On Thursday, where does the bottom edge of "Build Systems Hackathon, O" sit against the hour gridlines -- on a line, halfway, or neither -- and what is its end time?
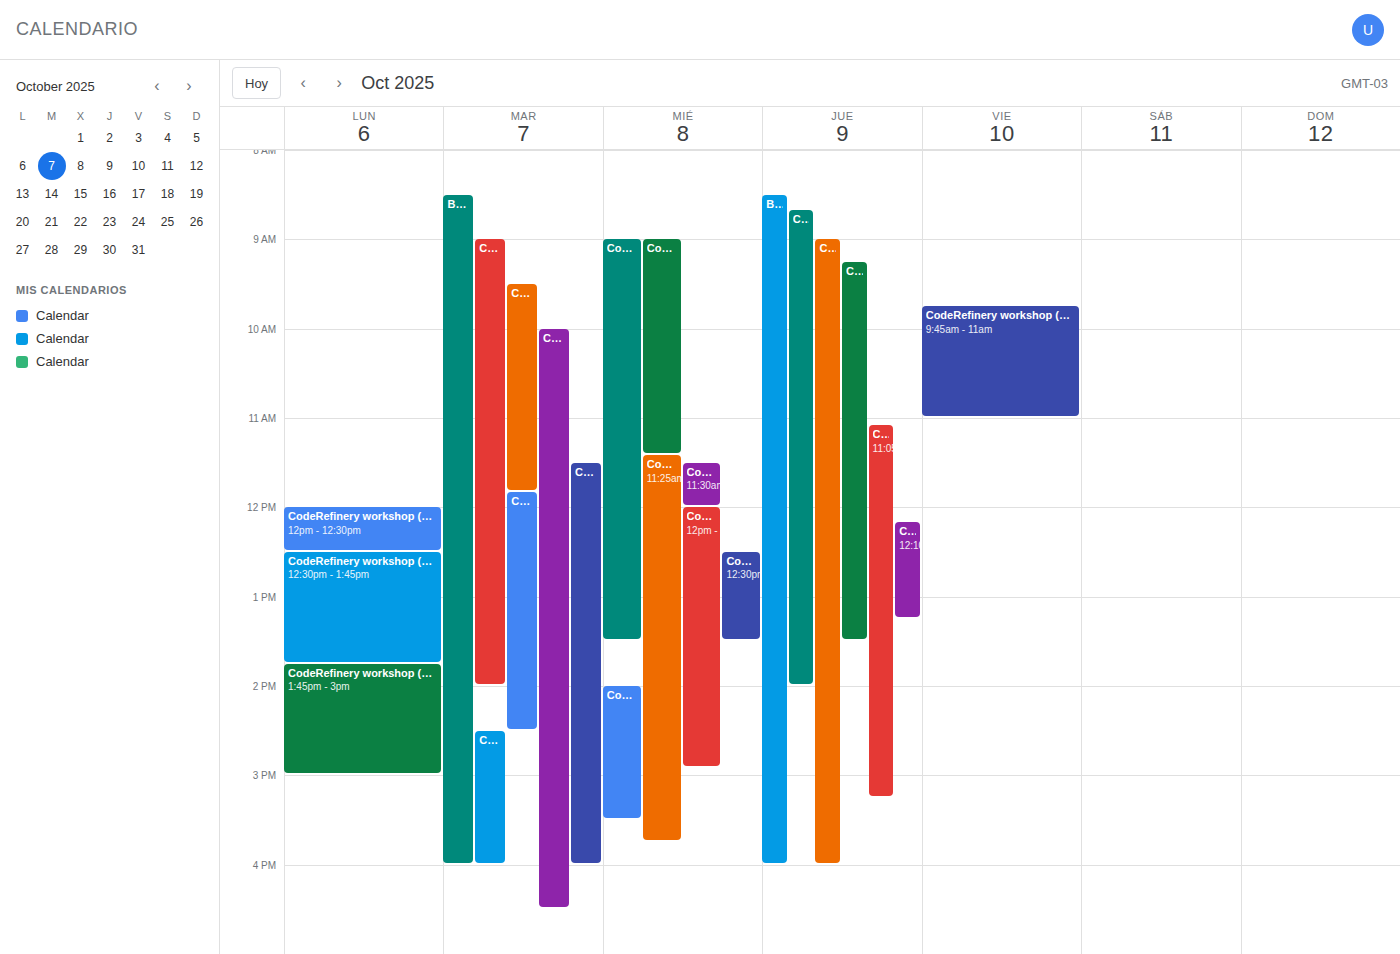
16:00 -- exactly on the 16:00 line.